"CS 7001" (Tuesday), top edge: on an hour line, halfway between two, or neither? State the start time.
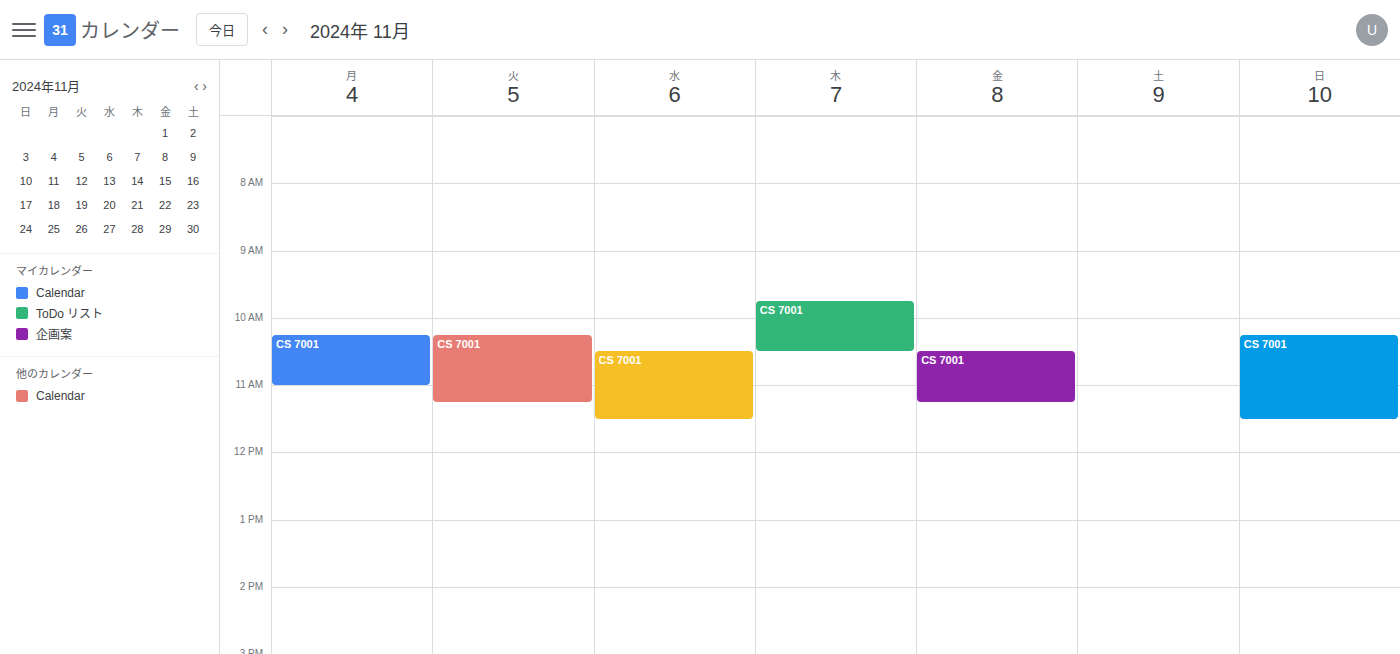
10:15 AM -- neither: a quarter of the way from the 10 AM line to the 11 AM line.